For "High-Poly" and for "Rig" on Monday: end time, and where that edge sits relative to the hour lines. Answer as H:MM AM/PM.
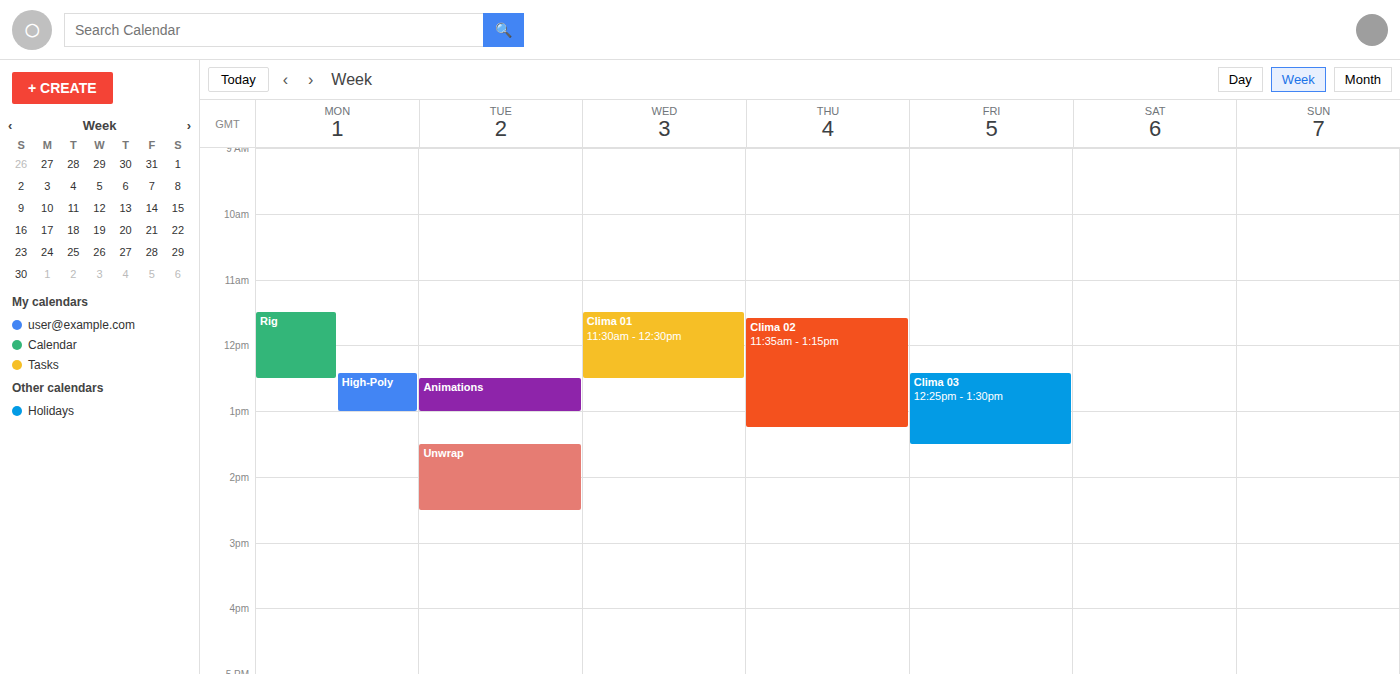
"High-Poly": 1:00 PM, exactly on the 1 PM line. "Rig": 12:30 PM, halfway between the 12 PM and 1 PM lines.